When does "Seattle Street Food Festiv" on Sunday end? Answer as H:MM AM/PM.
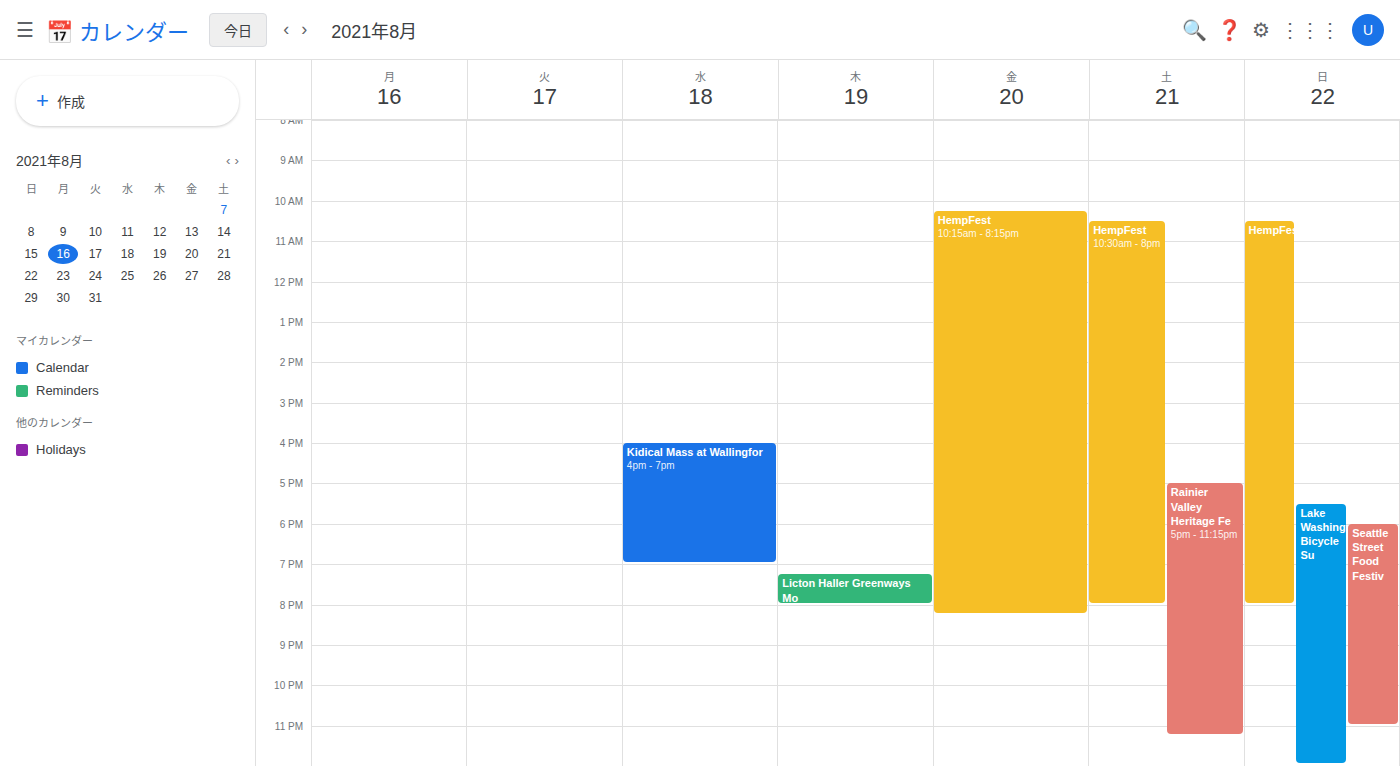
11:00 PM